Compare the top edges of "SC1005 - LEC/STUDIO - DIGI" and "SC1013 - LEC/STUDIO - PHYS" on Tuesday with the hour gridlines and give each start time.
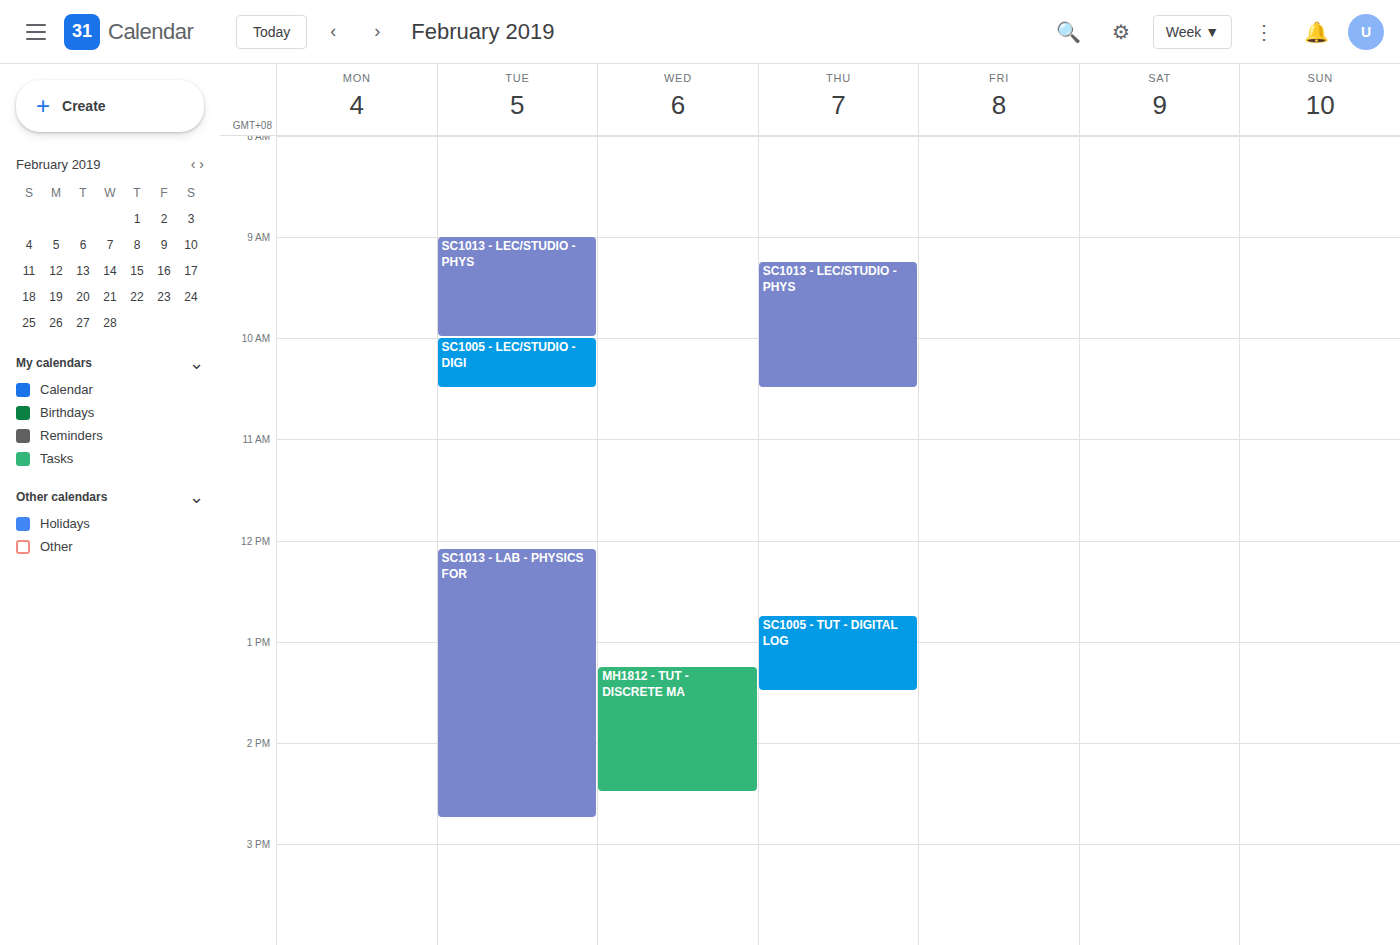
"SC1005 - LEC/STUDIO - DIGI": 10:00 AM, exactly on the 10 AM line. "SC1013 - LEC/STUDIO - PHYS": 9:00 AM, exactly on the 9 AM line.